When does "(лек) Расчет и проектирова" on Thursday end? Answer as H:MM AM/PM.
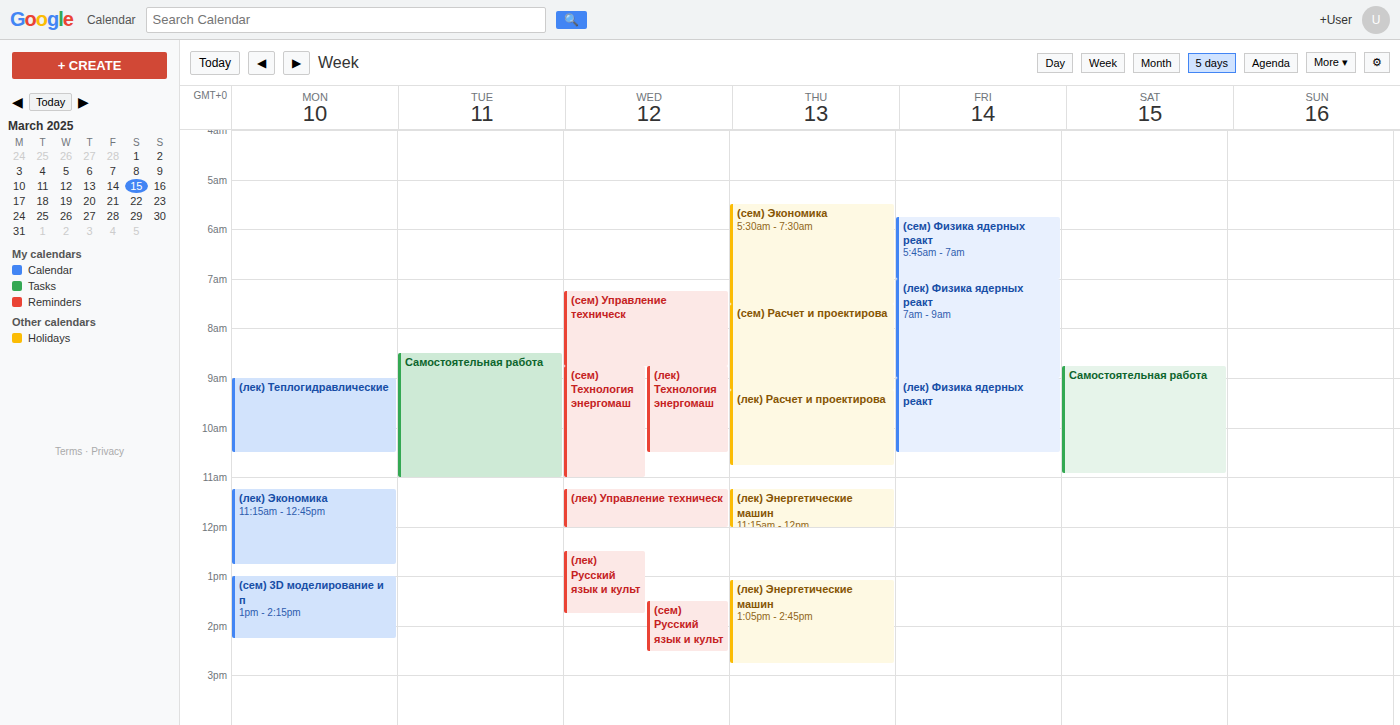
10:45 AM